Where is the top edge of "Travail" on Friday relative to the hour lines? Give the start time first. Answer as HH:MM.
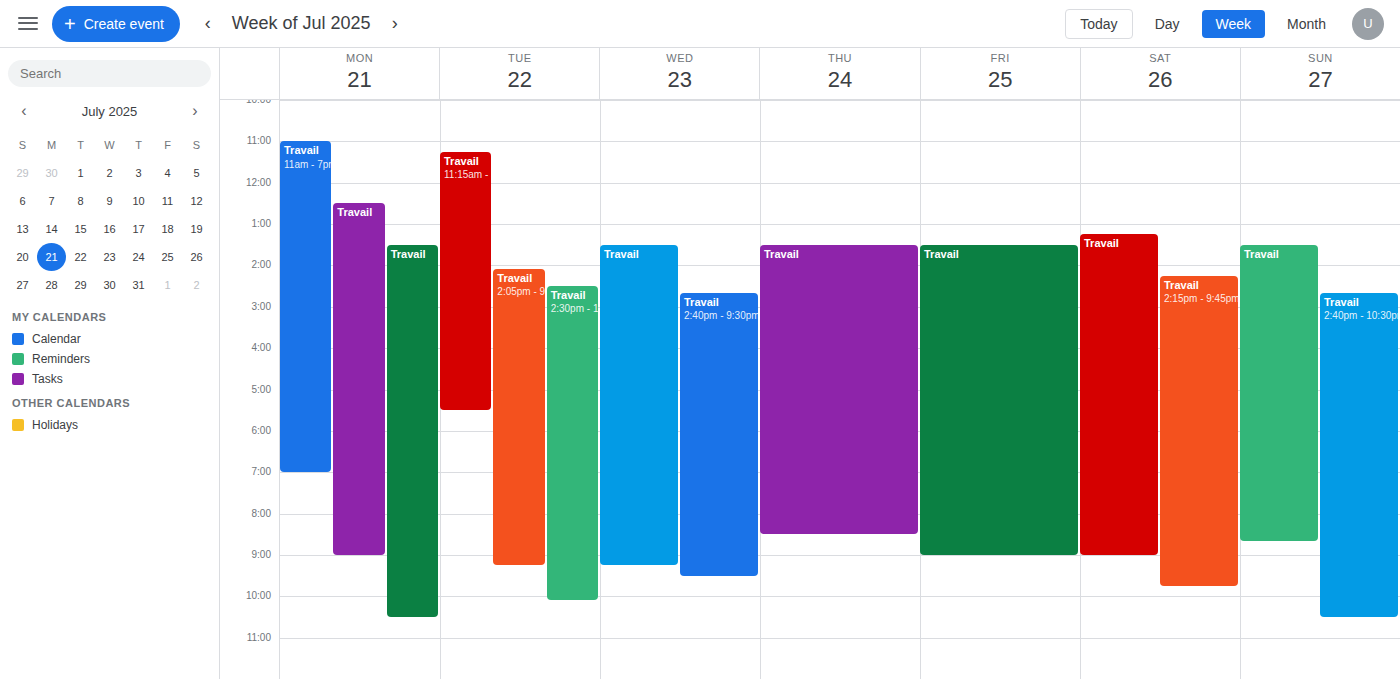
13:30 -- halfway between the 13:00 and 14:00 lines.